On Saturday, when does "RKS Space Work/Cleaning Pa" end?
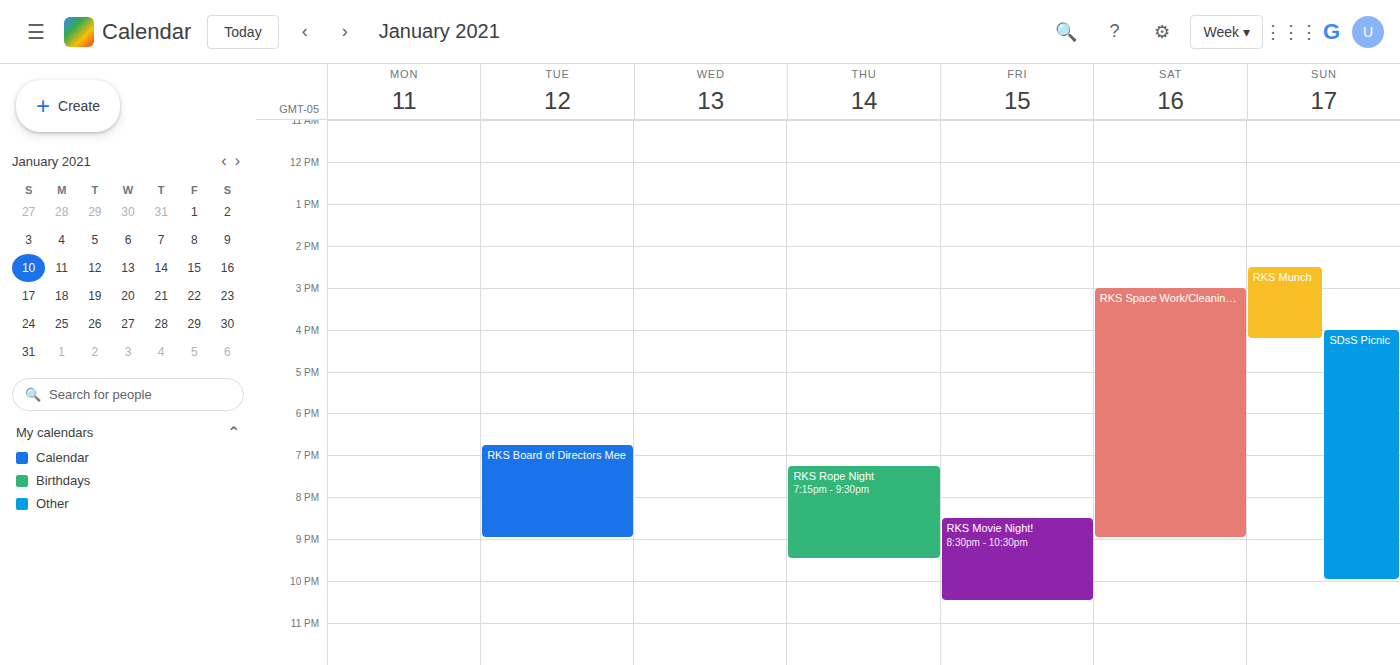
9:00 PM